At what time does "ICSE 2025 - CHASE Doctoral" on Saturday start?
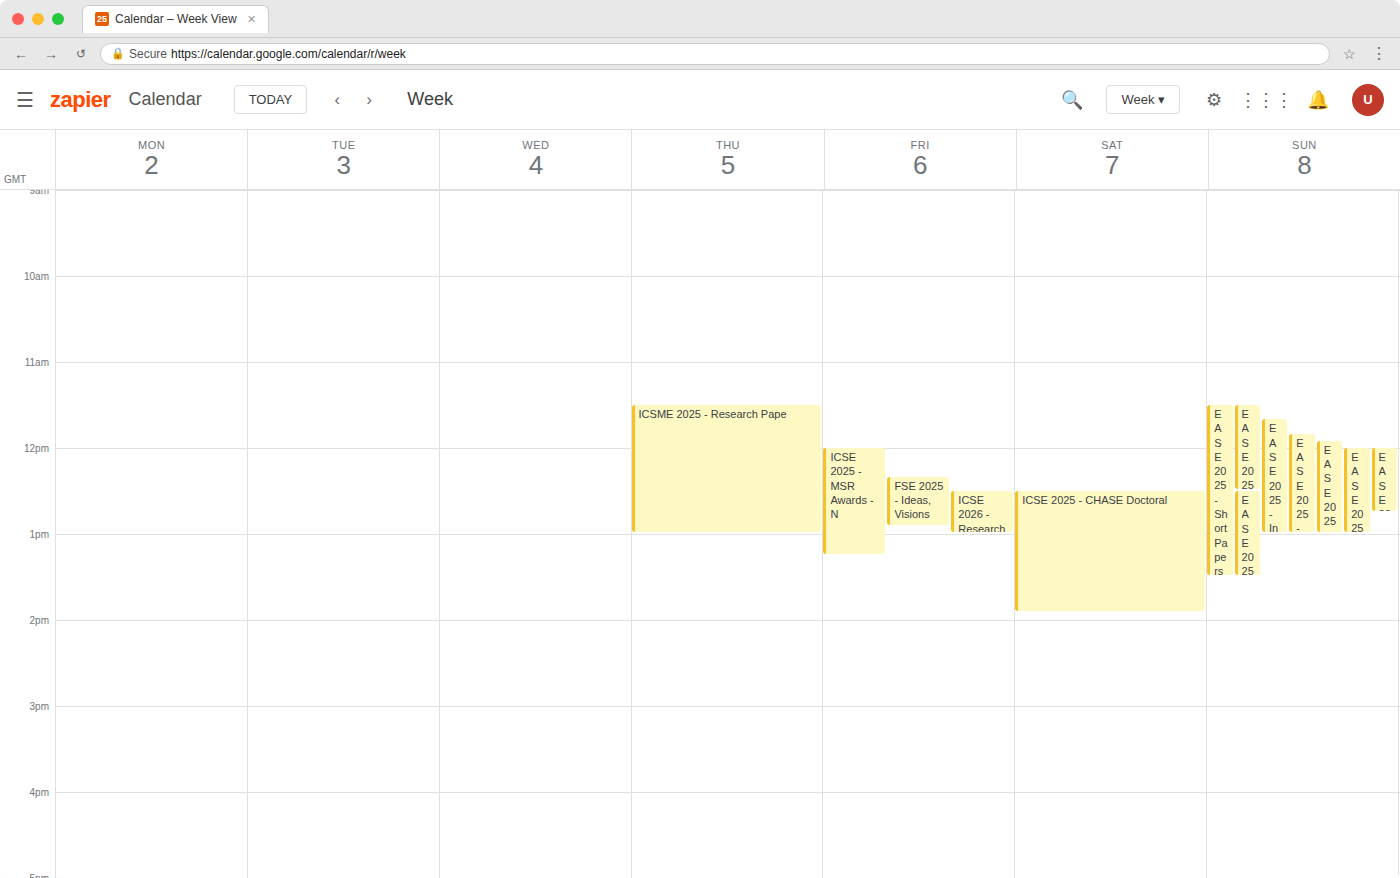
12:30 PM